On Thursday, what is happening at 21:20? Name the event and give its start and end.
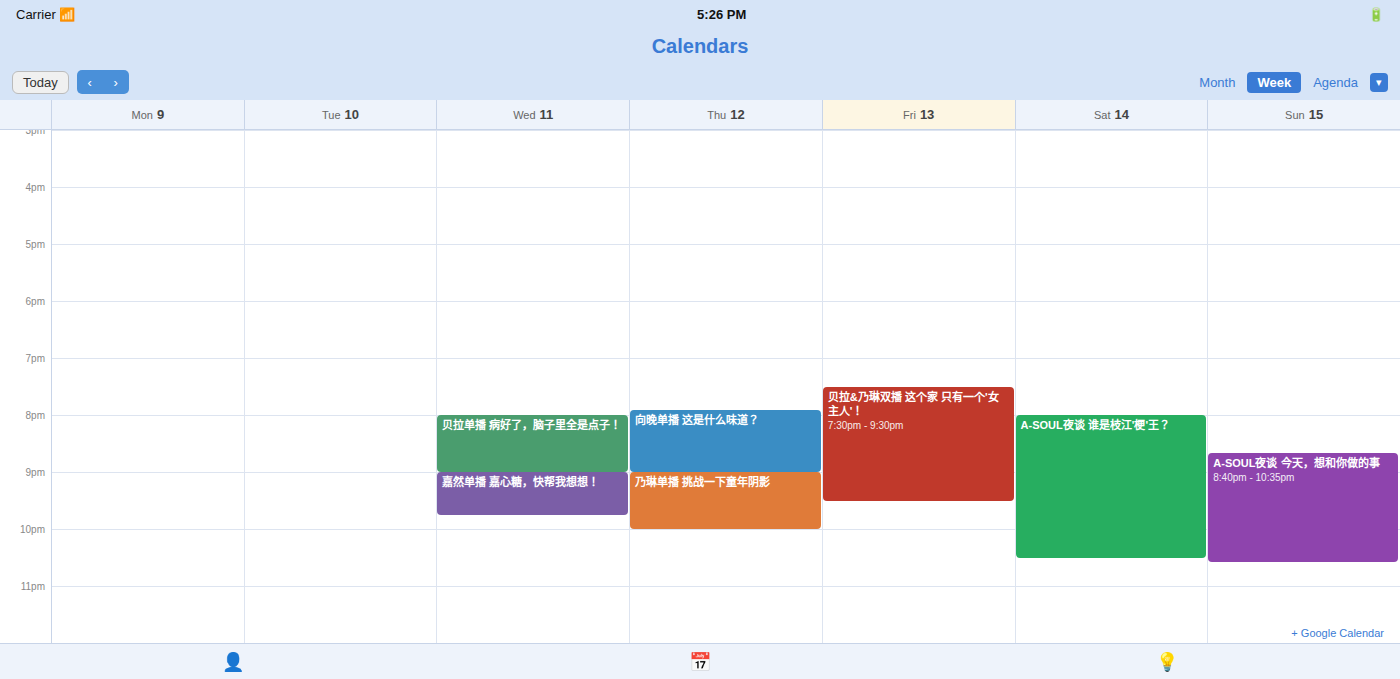
"乃琳单播 挑战一下童年阴影", 21:00 to 22:00